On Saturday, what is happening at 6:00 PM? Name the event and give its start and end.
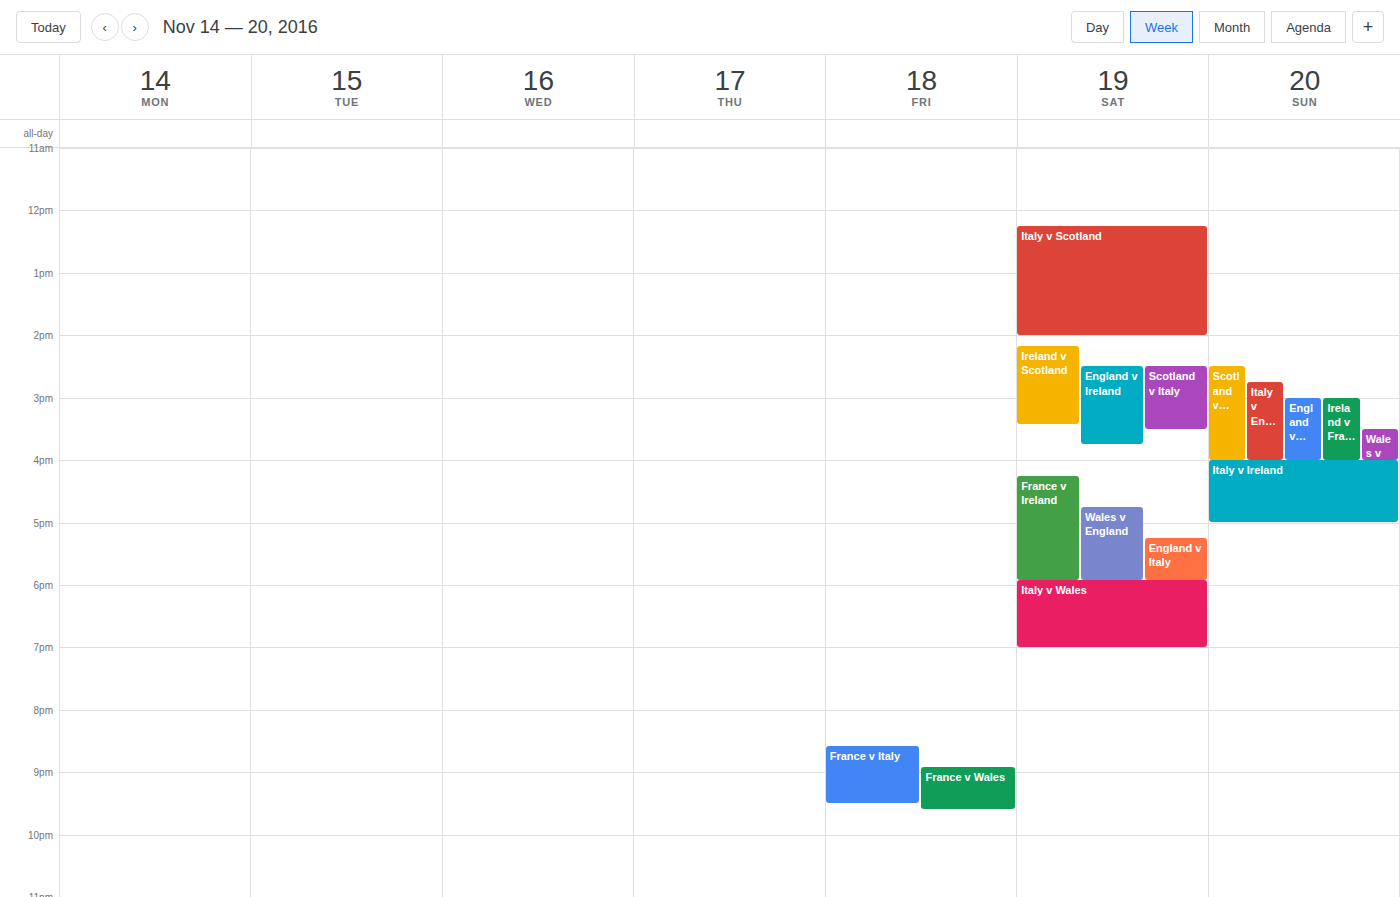
"Italy v Wales", 5:55 PM to 7:00 PM